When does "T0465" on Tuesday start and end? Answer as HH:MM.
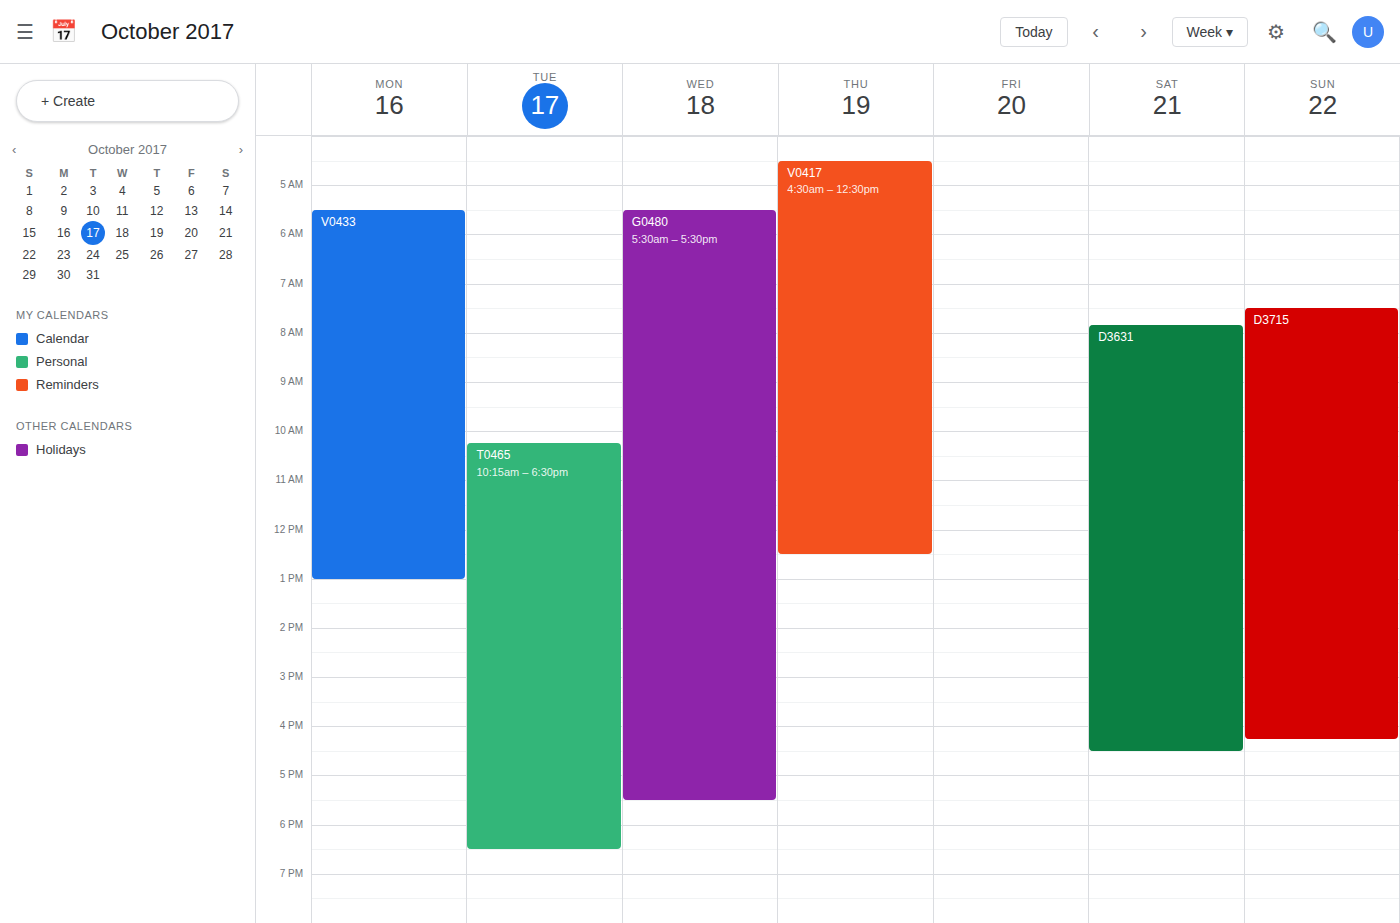
10:15 to 18:30